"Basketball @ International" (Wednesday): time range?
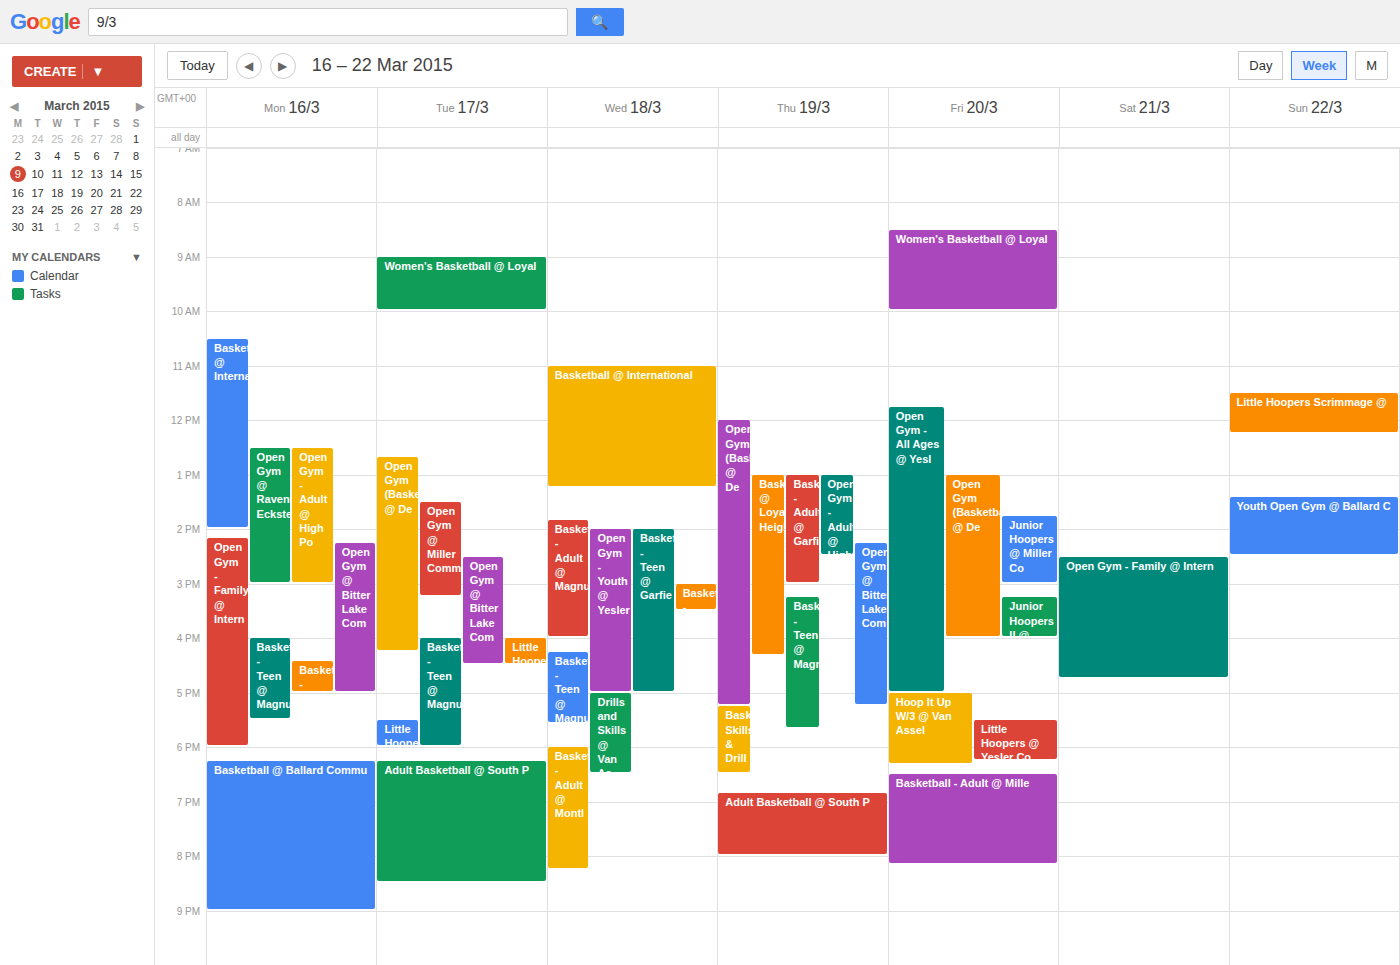
11:00 AM to 1:15 PM